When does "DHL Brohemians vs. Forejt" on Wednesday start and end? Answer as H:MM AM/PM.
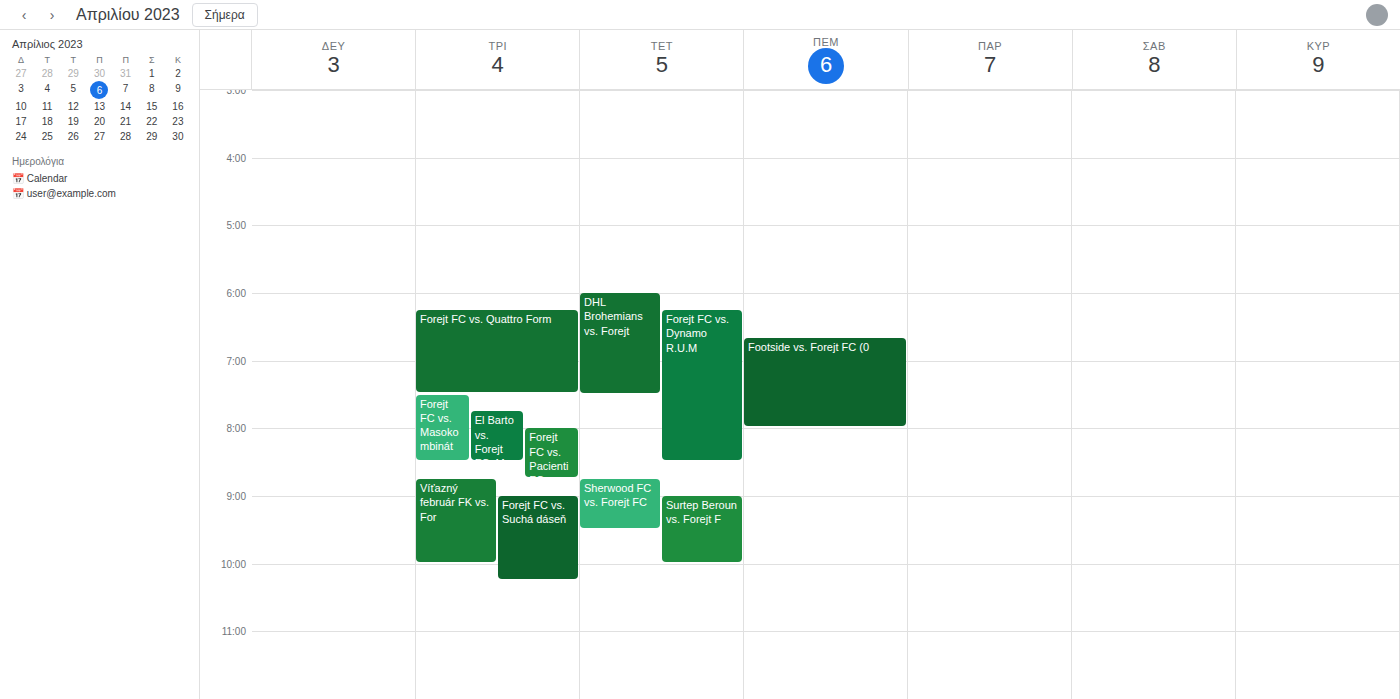
6:00 PM to 7:30 PM